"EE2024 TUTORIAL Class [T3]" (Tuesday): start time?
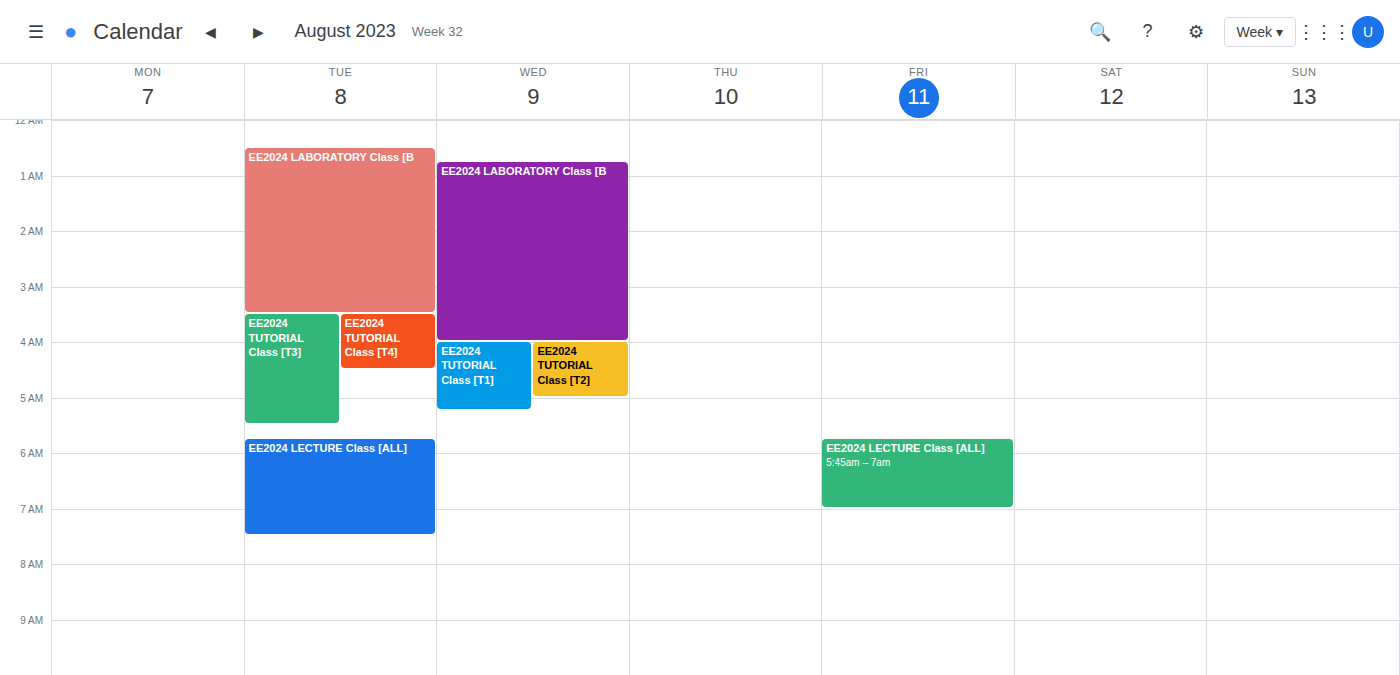
3:30 AM